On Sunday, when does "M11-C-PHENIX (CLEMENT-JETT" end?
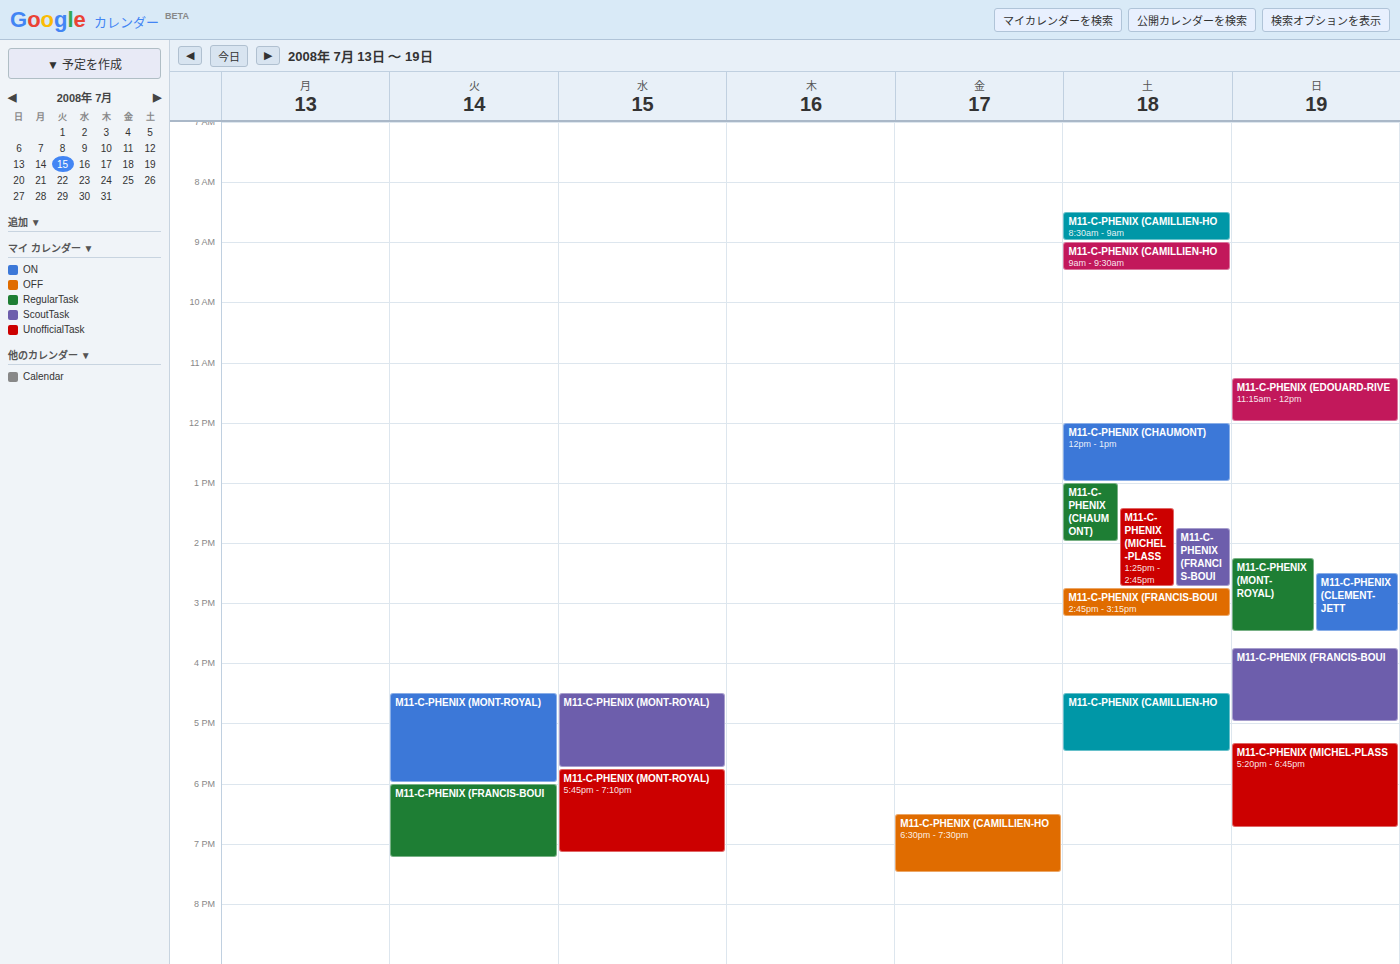
3:30 PM